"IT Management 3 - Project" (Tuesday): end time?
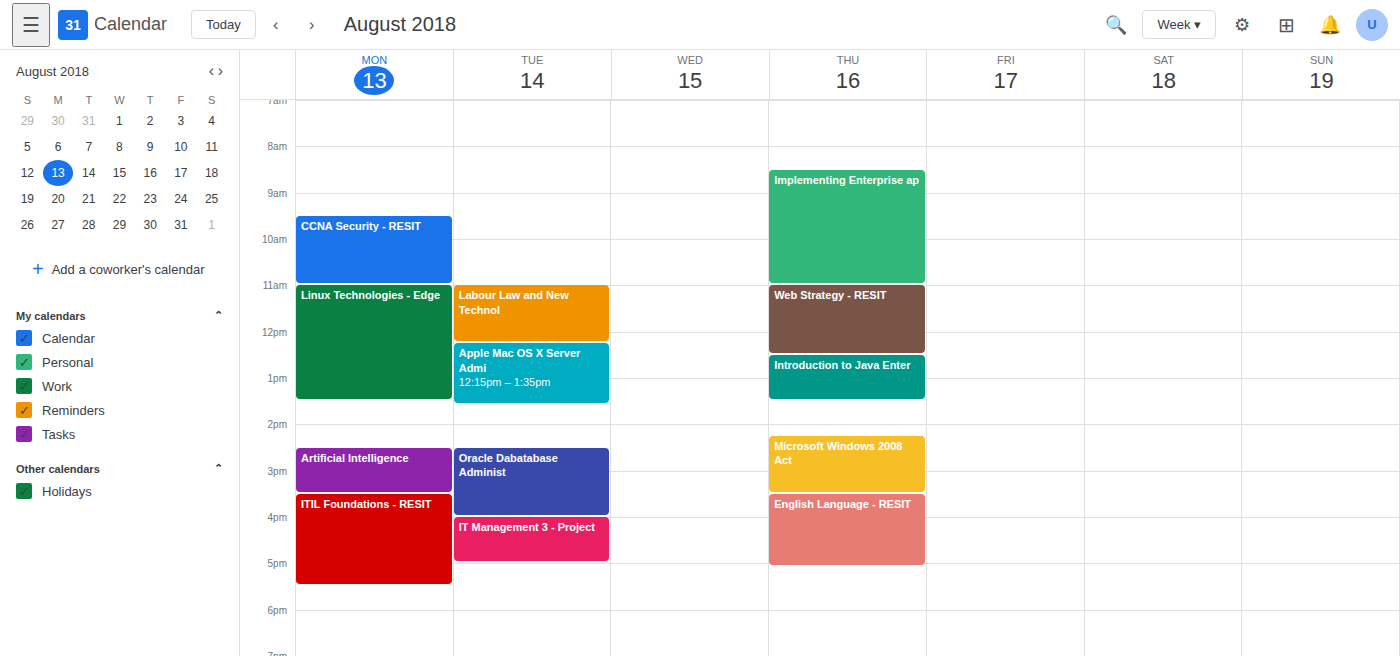
5:00 PM